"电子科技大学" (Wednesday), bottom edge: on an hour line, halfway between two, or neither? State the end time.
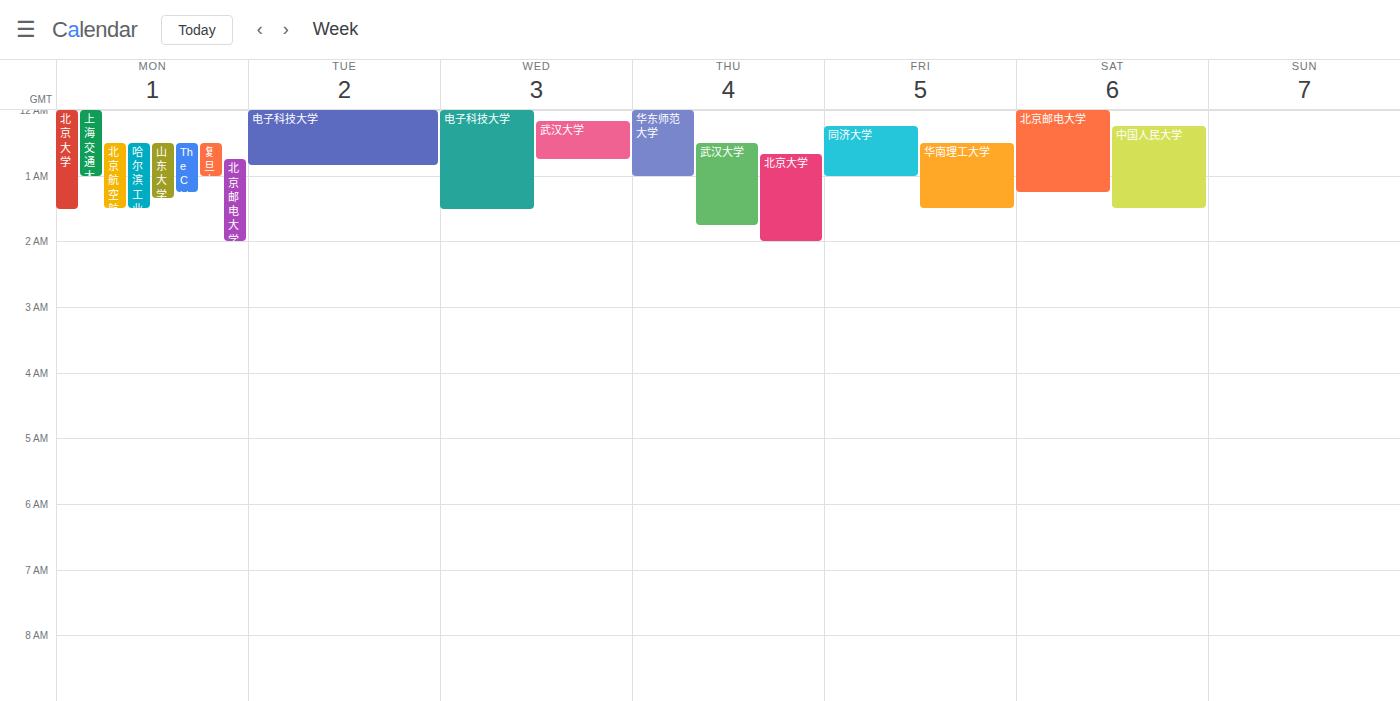
1:30 AM -- halfway between the 1 AM and 2 AM lines.